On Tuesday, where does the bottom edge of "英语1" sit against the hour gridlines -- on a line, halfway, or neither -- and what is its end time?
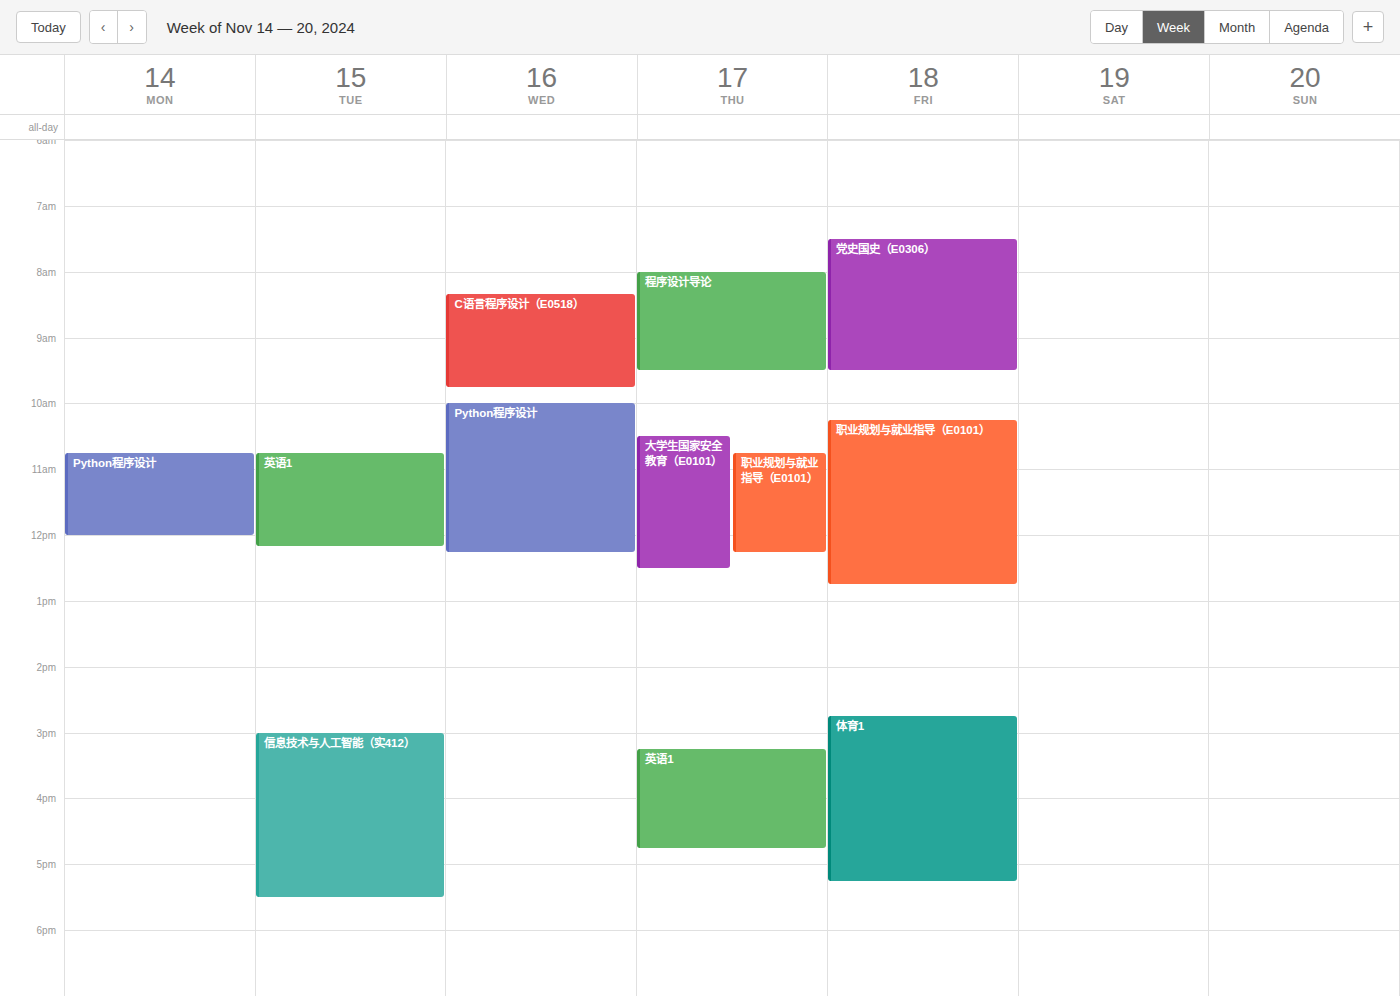
12:10 PM -- neither: 10 minutes below the 12 PM line and 50 minutes above the 1 PM line.